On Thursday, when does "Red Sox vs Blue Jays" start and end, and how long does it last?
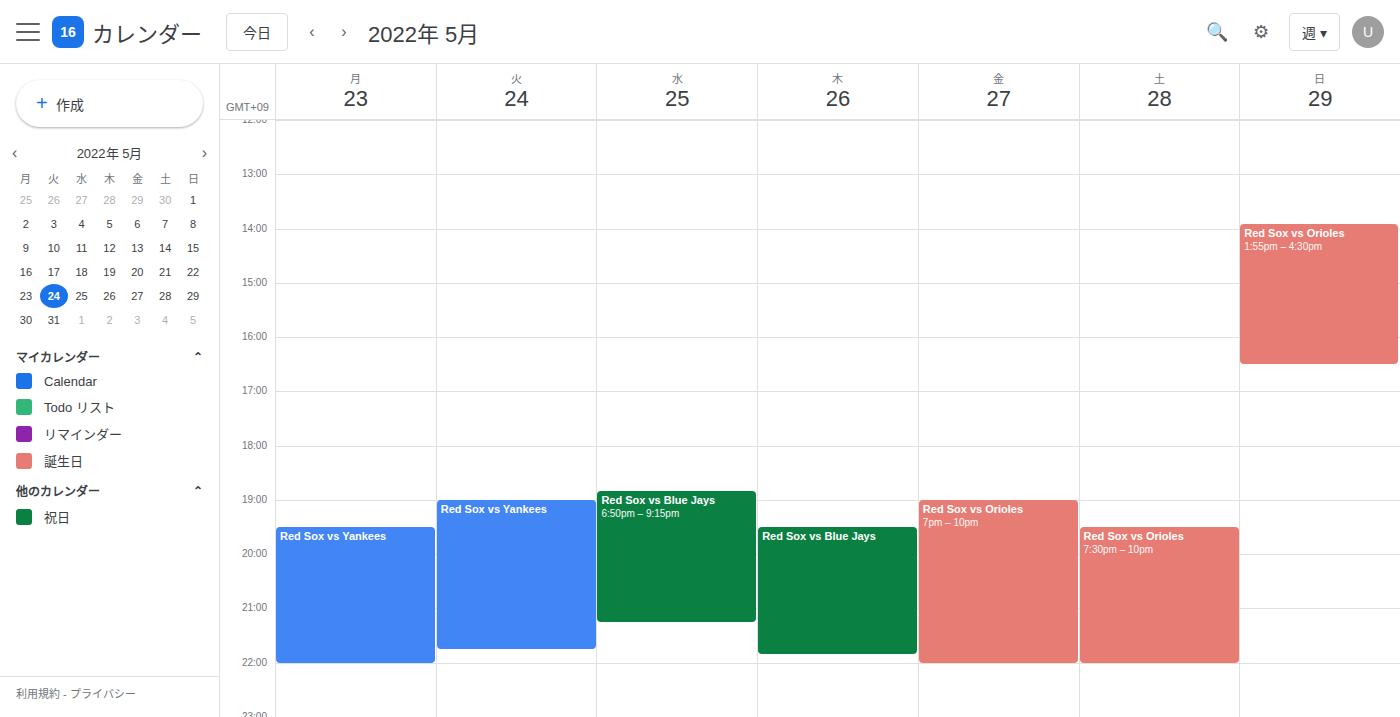
7:30 PM to 9:50 PM, 2 hours 20 minutes